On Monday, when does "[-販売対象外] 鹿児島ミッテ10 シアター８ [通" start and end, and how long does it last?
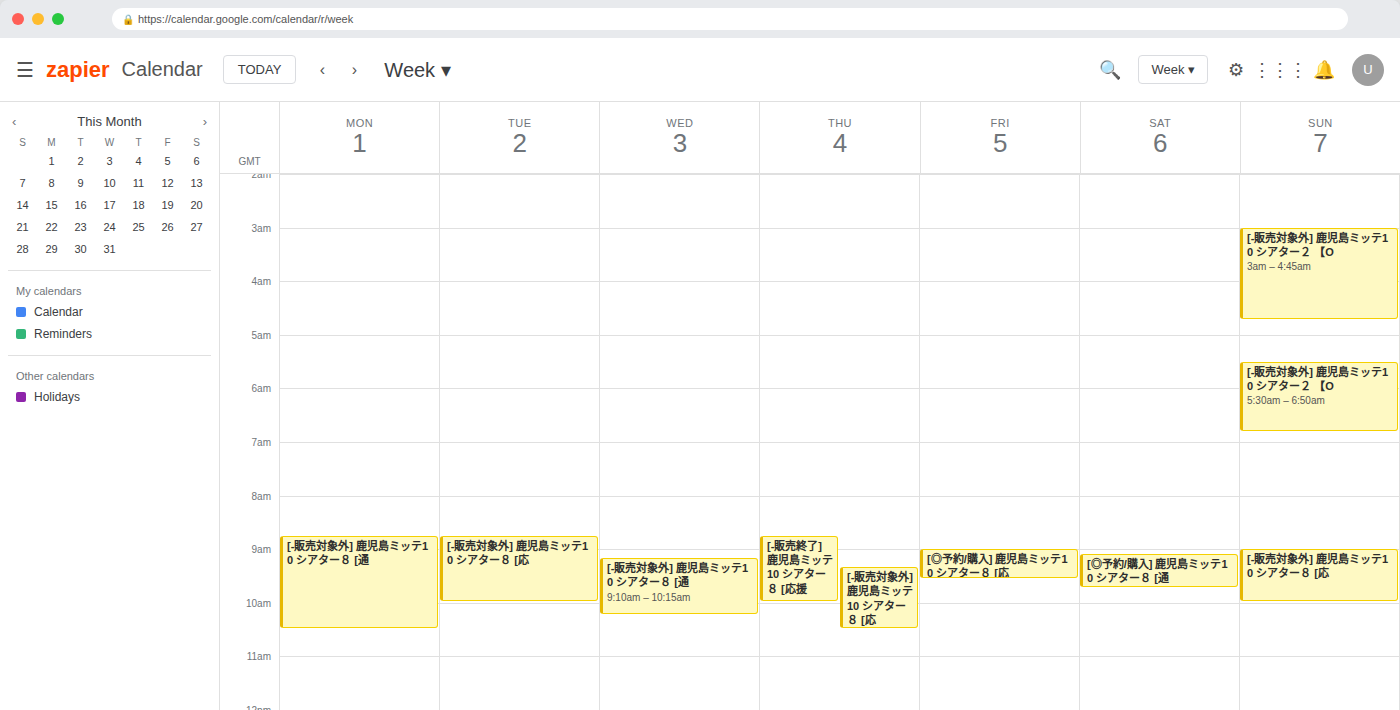
8:45 AM to 10:30 AM, 1 hour 45 minutes